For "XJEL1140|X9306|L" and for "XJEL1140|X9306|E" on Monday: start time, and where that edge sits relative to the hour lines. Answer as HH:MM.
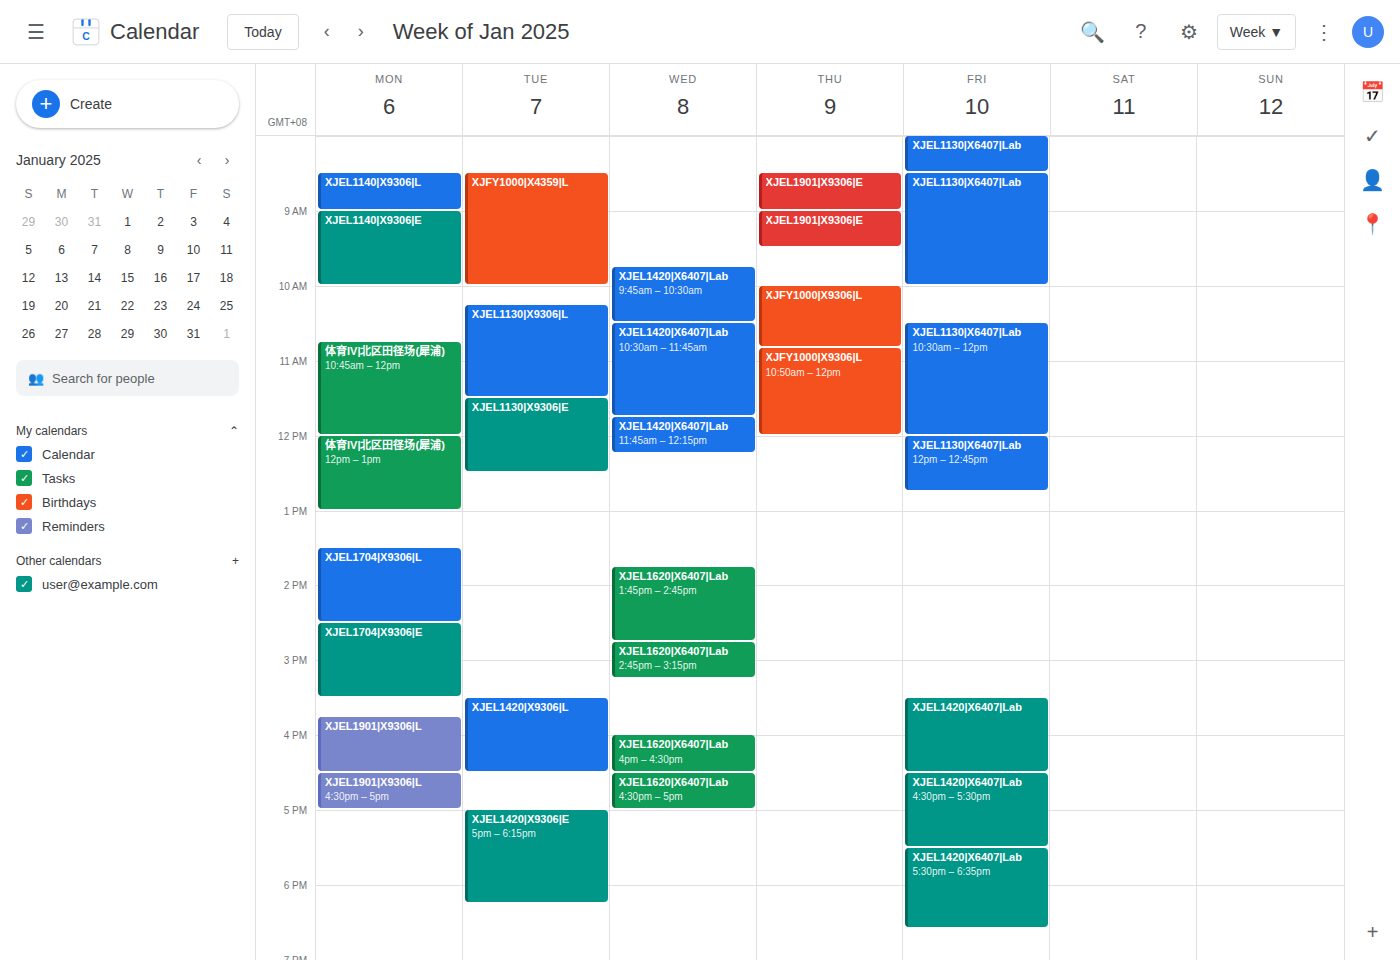
"XJEL1140|X9306|L": 08:30, halfway between the 08:00 and 09:00 lines. "XJEL1140|X9306|E": 09:00, exactly on the 09:00 line.